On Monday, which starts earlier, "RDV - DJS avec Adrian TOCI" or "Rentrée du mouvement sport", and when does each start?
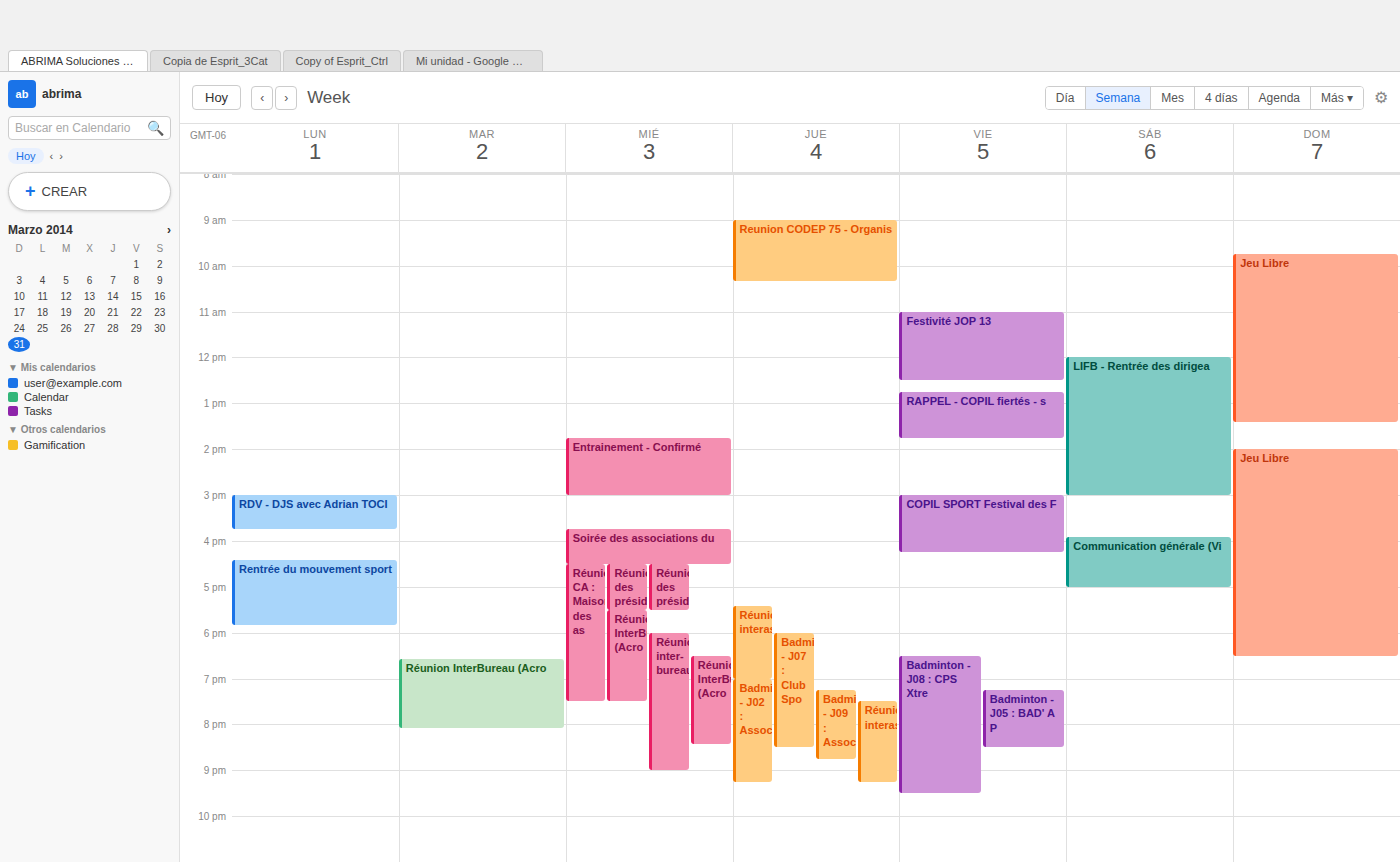
"RDV - DJS avec Adrian TOCI" 15:00; "Rentrée du mouvement sport" 16:25.